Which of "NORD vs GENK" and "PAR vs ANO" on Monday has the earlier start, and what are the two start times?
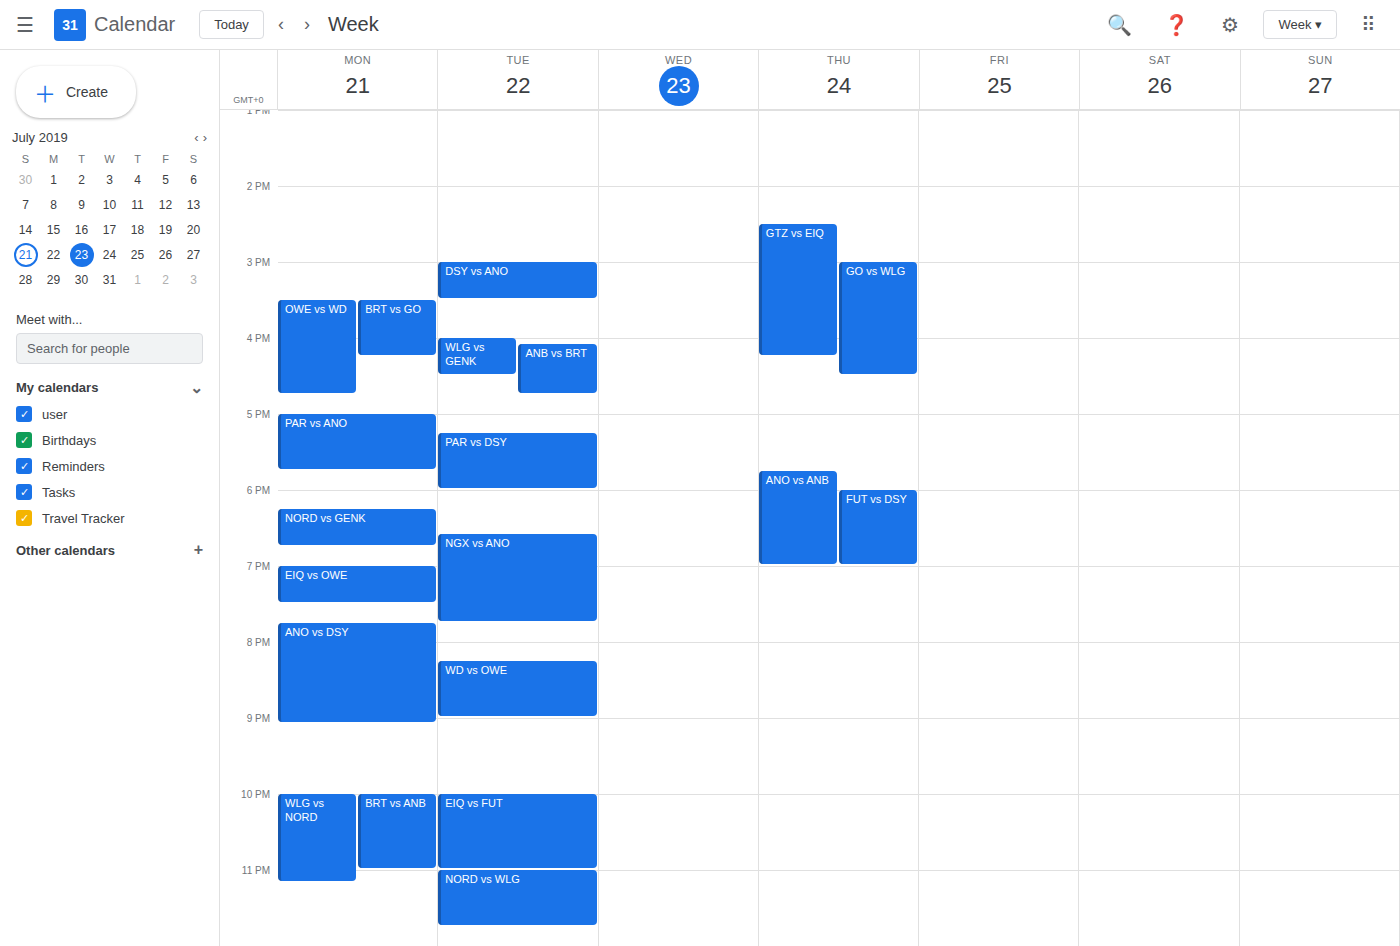
"PAR vs ANO" 5:00 PM; "NORD vs GENK" 6:15 PM.